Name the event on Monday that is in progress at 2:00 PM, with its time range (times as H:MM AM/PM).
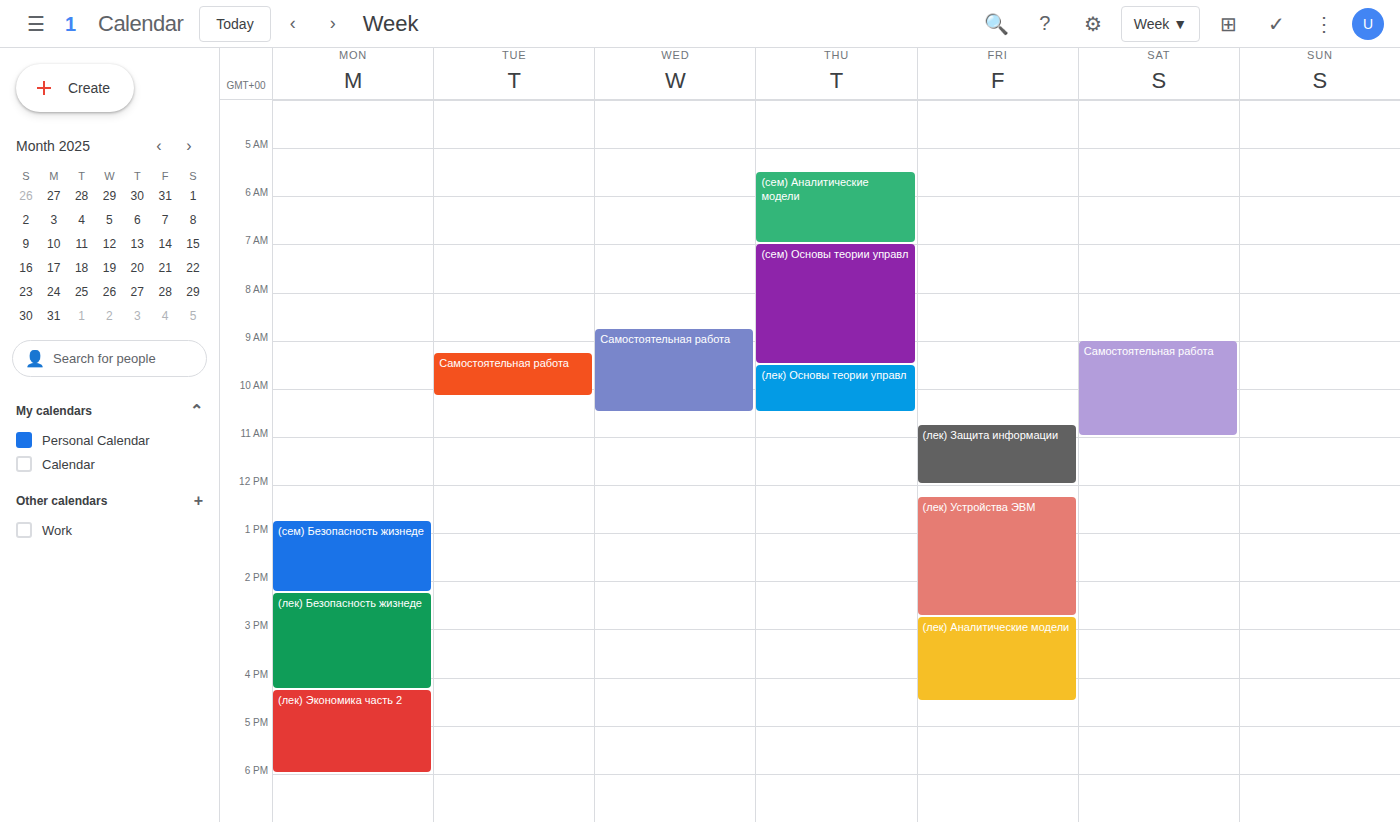
"(сем) Безопасность жизнеде", 12:45 PM to 2:15 PM